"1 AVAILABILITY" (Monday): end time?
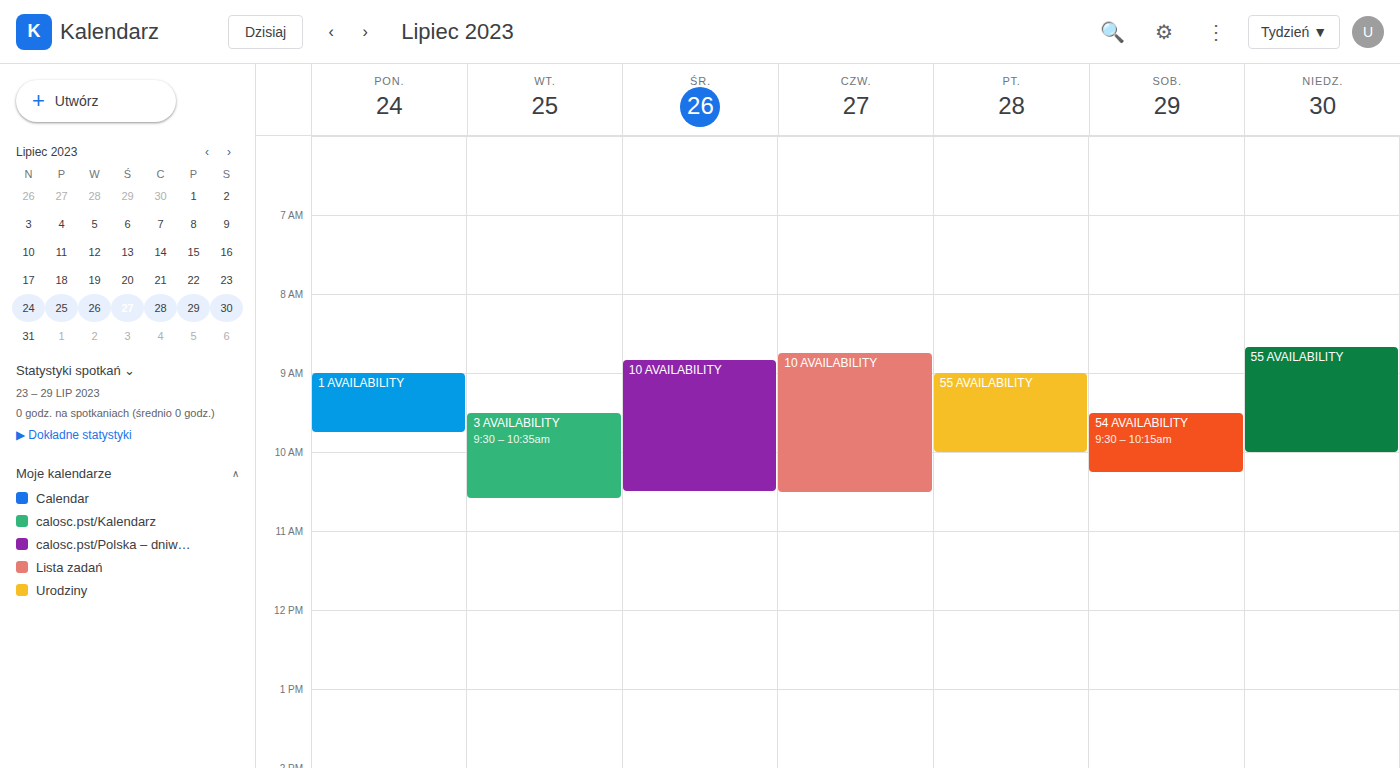
9:45 AM